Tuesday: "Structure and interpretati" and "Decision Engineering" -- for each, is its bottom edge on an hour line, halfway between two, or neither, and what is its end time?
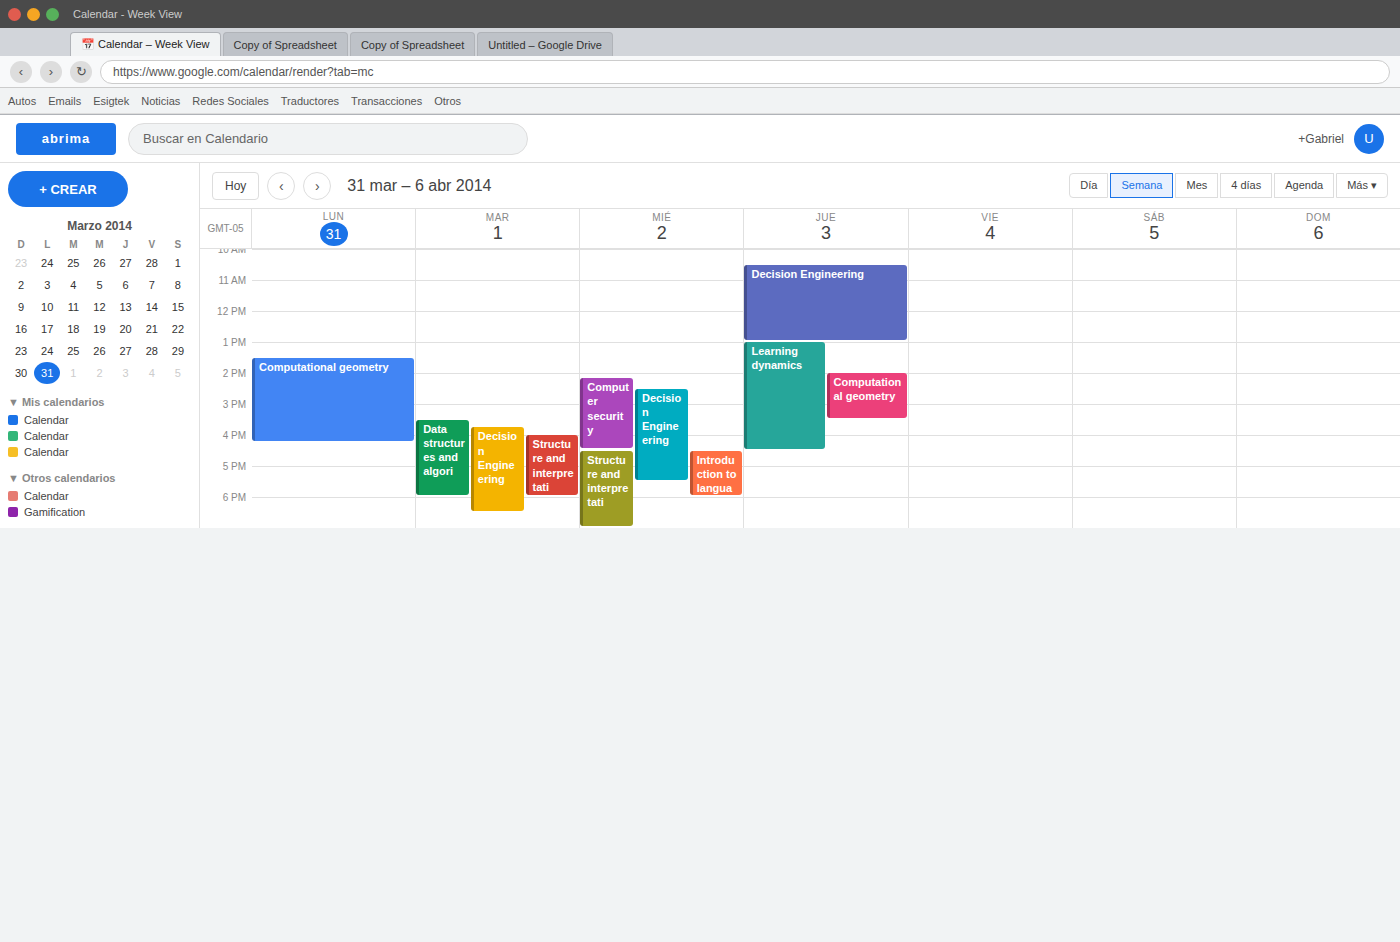
"Structure and interpretati": 6:00 PM, exactly on the 6 PM line. "Decision Engineering": 6:30 PM, halfway between the 6 PM and 7 PM lines.